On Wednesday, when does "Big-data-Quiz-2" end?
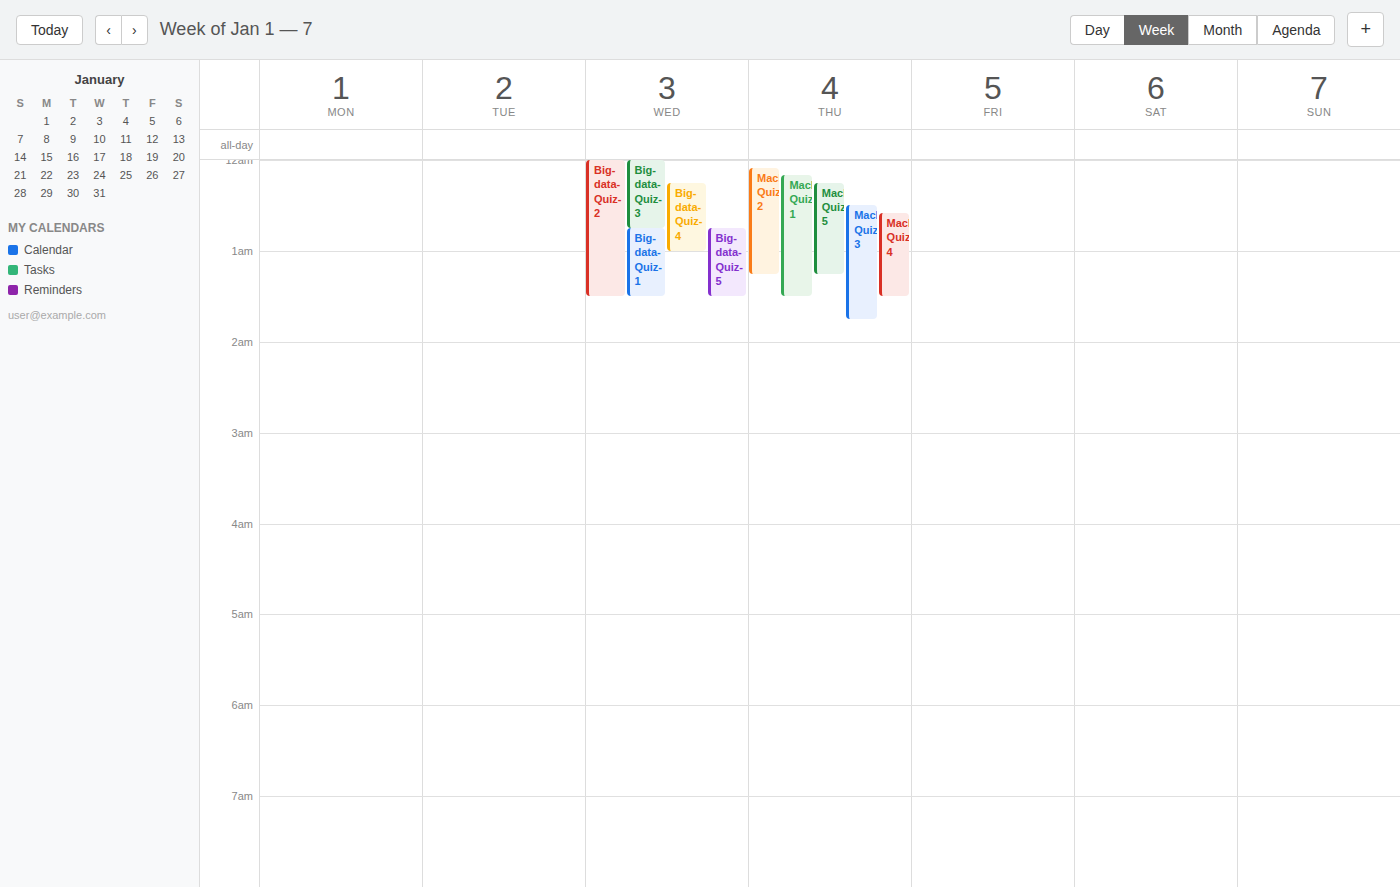
1:30 AM